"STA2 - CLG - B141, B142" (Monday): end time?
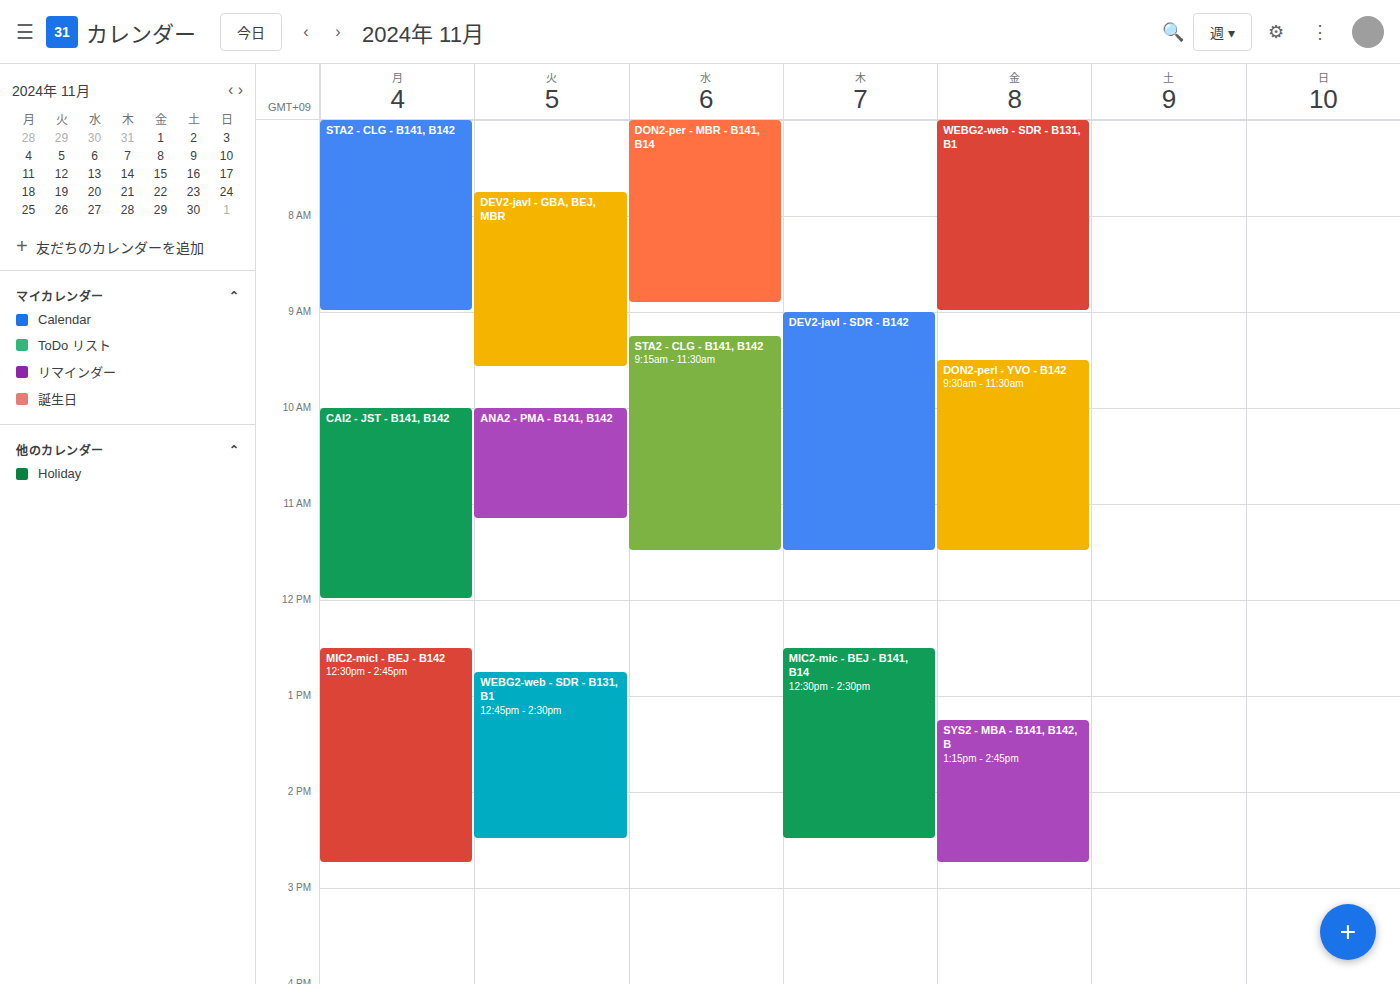
9:00 AM